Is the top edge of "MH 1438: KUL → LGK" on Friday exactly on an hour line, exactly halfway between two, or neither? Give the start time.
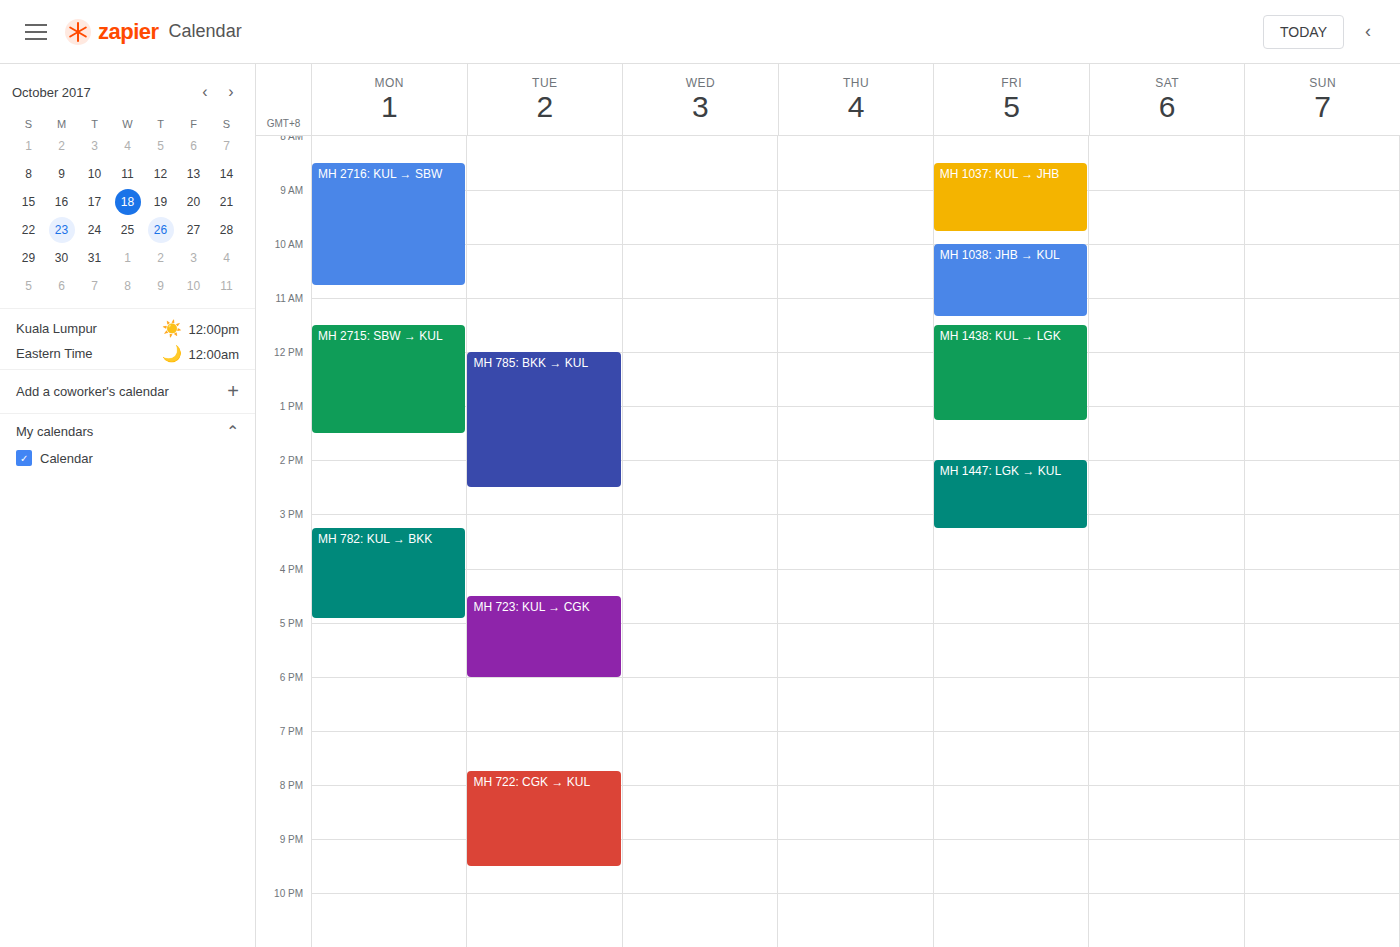
11:30 AM -- halfway between the 11 AM and 12 PM lines.